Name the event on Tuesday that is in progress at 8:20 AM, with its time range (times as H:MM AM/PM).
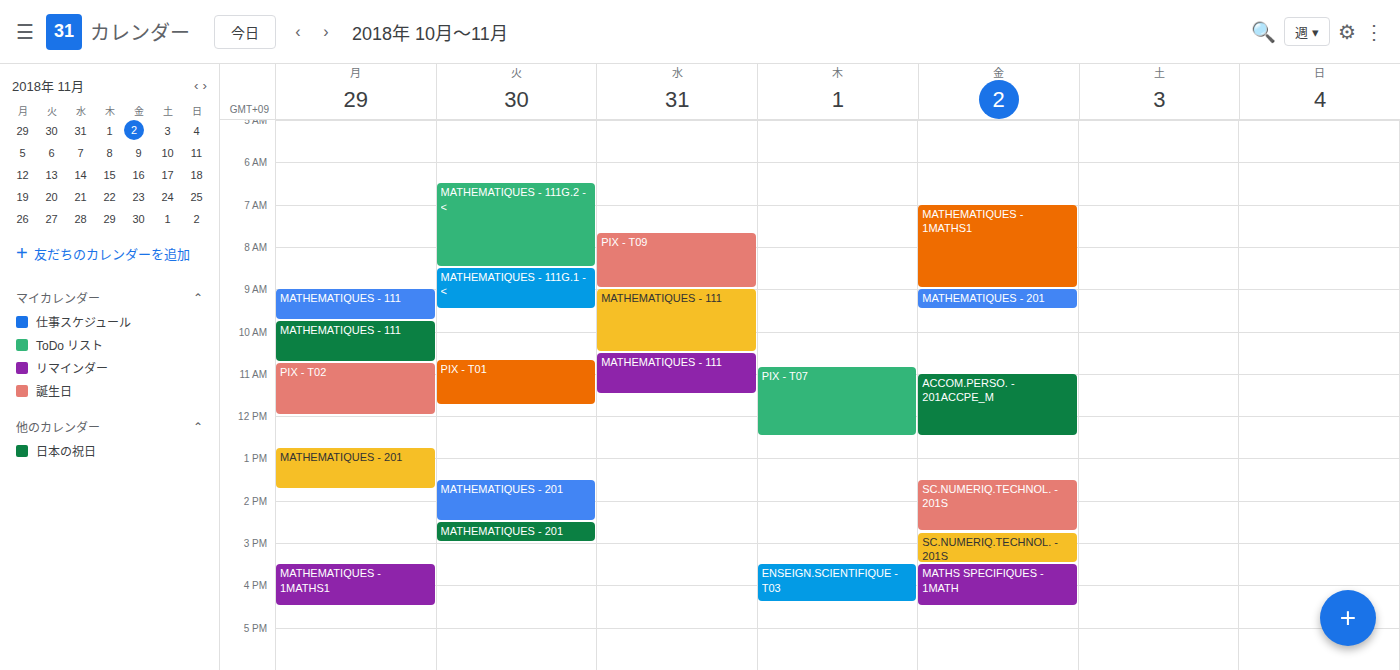
"MATHEMATIQUES - 111G.2 - <", 6:30 AM to 8:30 AM